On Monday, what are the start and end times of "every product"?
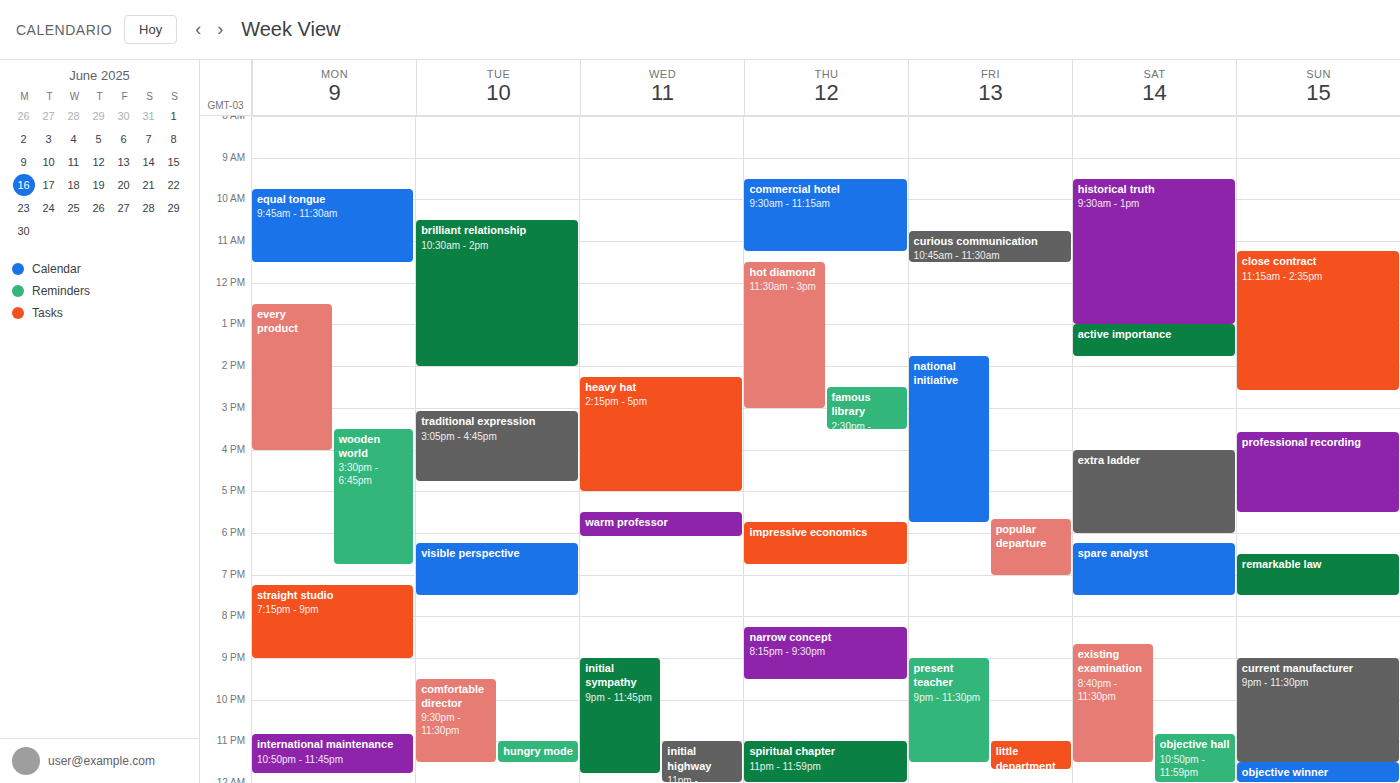
12:30 PM to 4:00 PM